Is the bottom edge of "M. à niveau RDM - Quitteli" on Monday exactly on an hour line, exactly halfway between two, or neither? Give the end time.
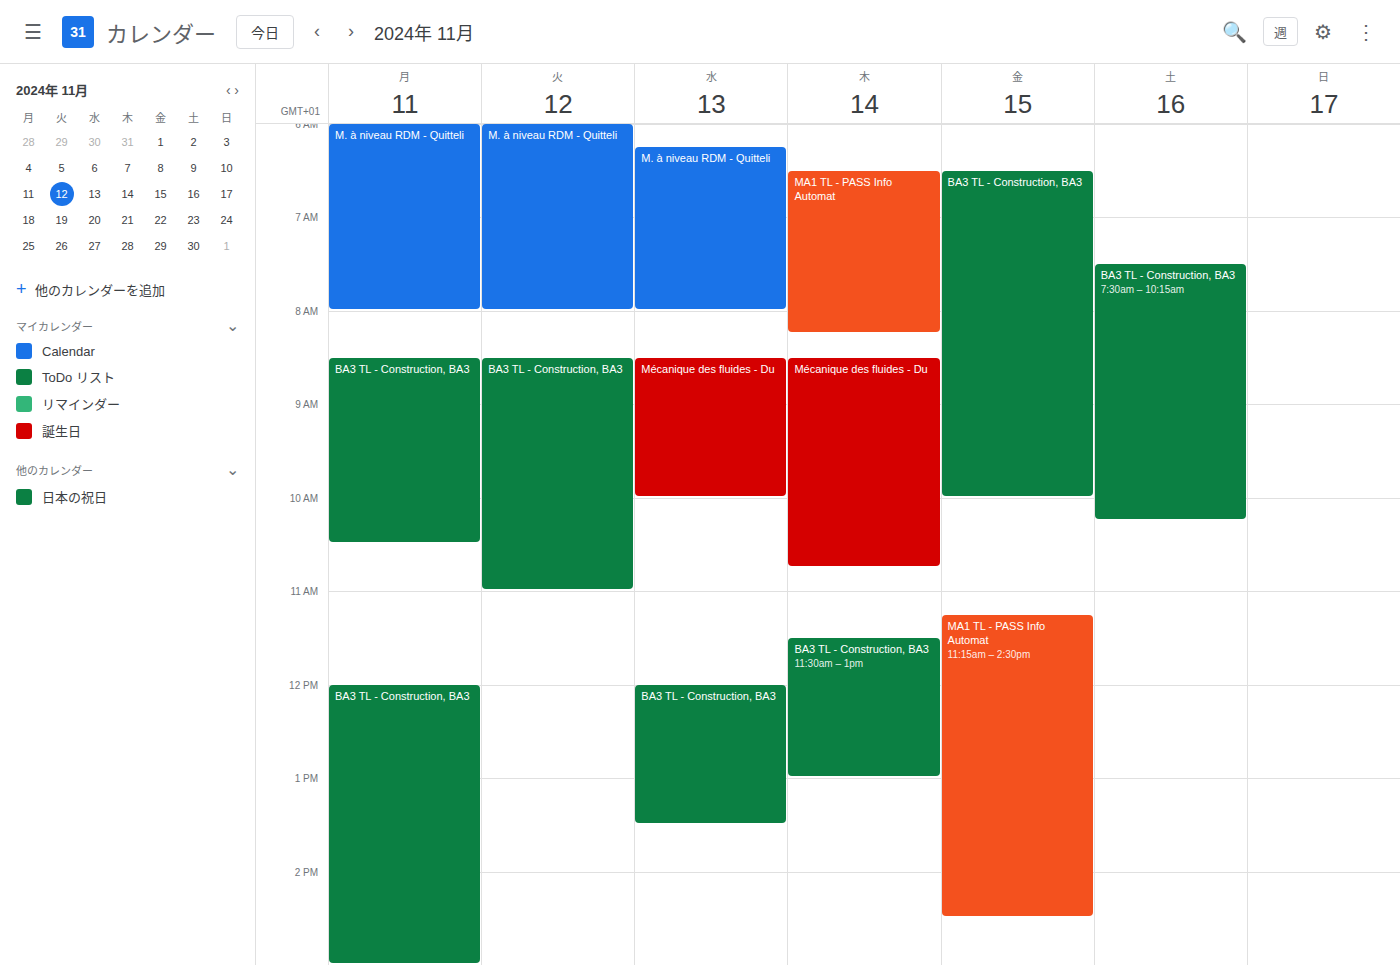
08:00 -- exactly on the 08:00 line.